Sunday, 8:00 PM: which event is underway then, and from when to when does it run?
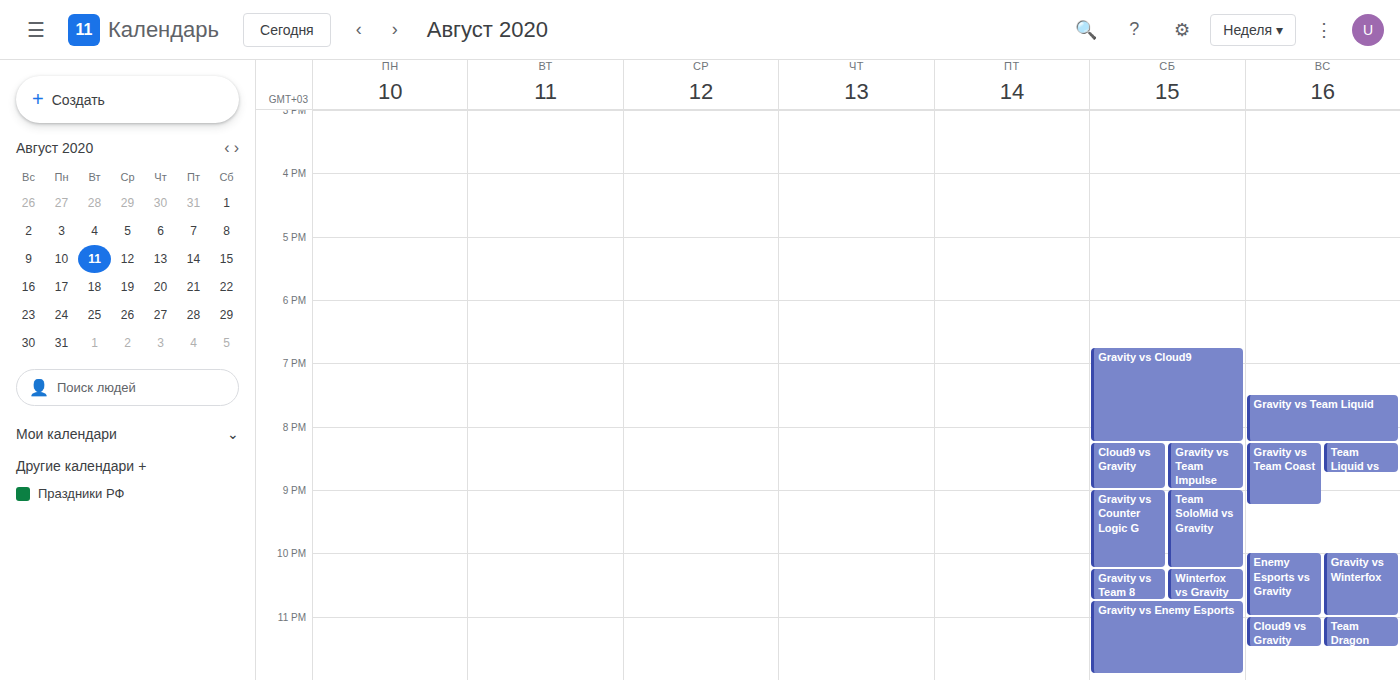
"Gravity vs Team Liquid", 7:30 PM to 8:15 PM